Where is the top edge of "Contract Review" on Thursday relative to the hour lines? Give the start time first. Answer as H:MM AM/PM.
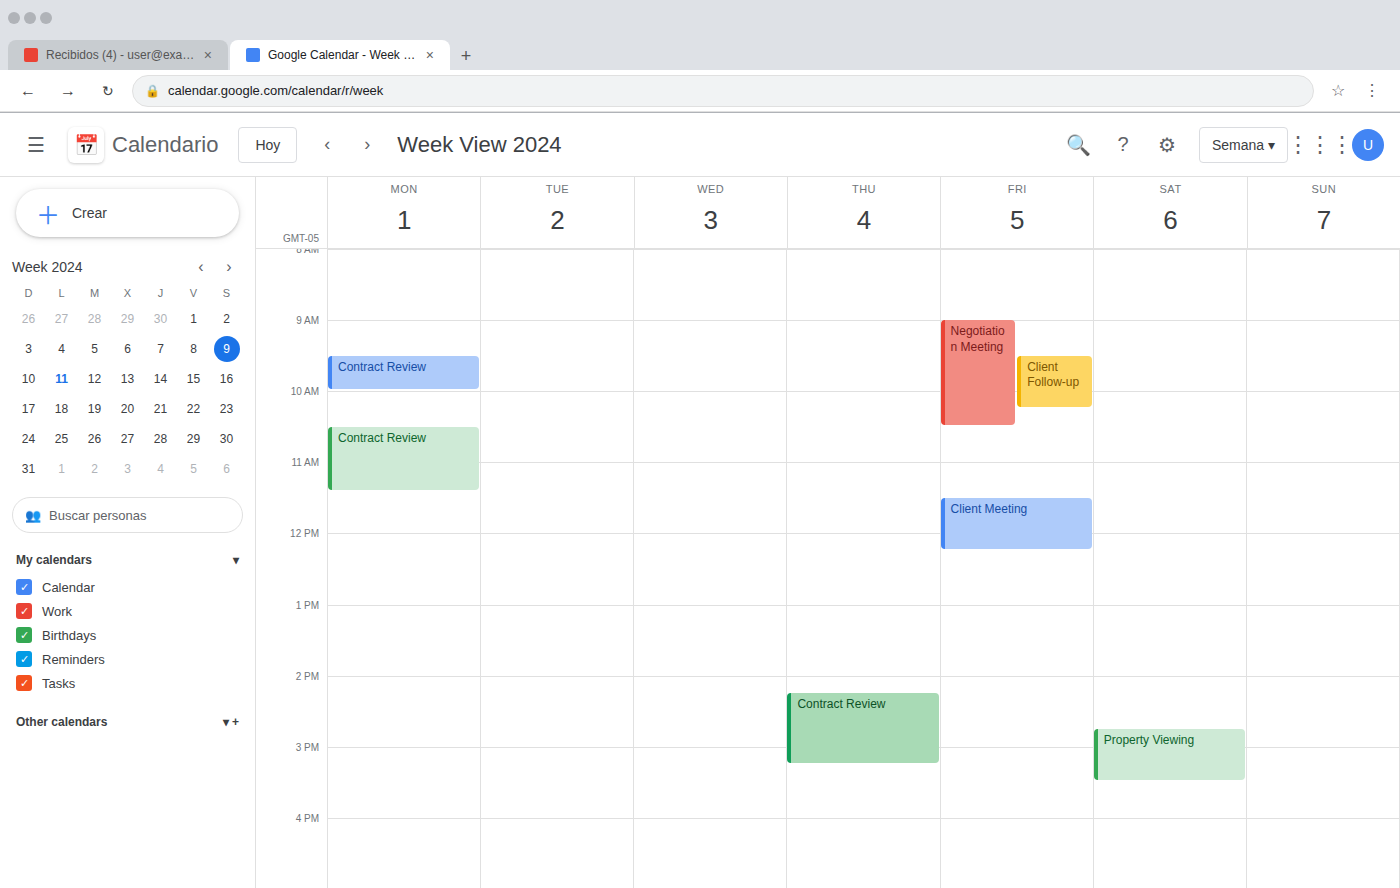
2:15 PM -- neither: a quarter of the way from the 2 PM line to the 3 PM line.